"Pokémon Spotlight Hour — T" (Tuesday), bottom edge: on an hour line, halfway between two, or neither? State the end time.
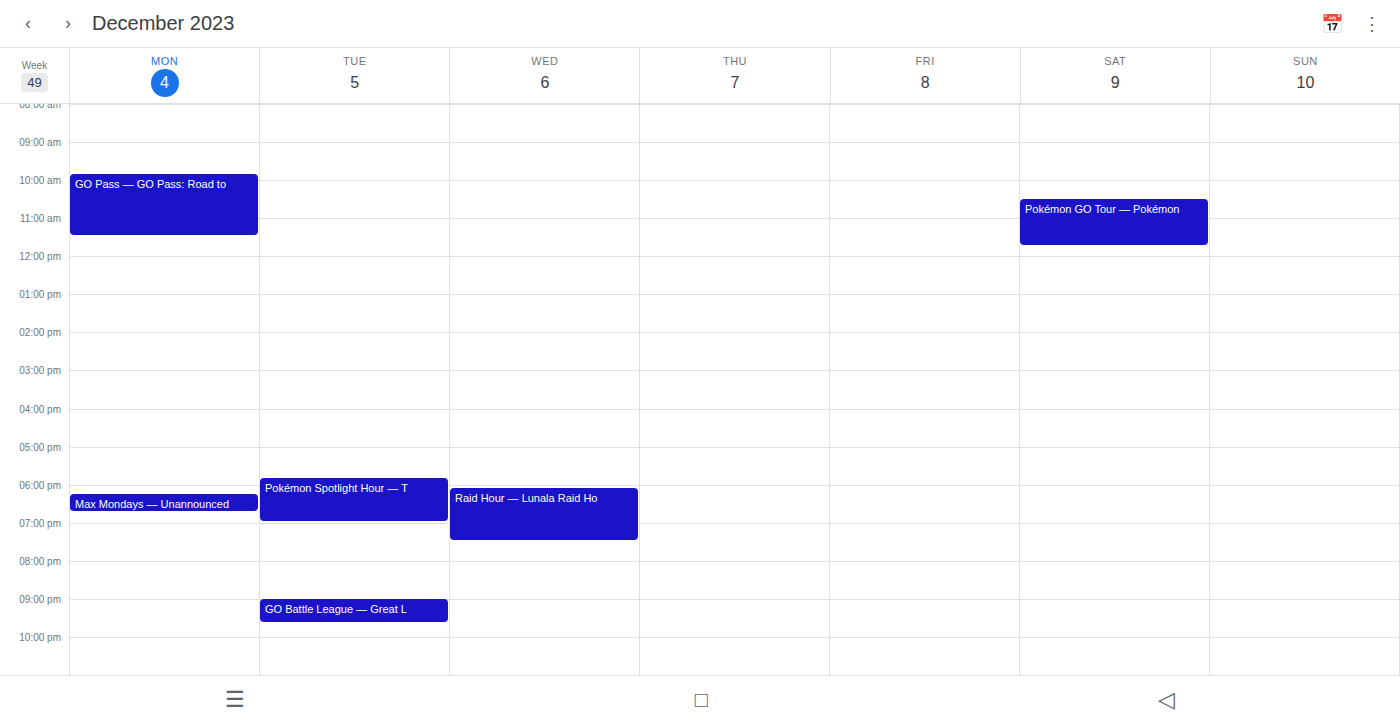
7:00 PM -- exactly on the 7 PM line.